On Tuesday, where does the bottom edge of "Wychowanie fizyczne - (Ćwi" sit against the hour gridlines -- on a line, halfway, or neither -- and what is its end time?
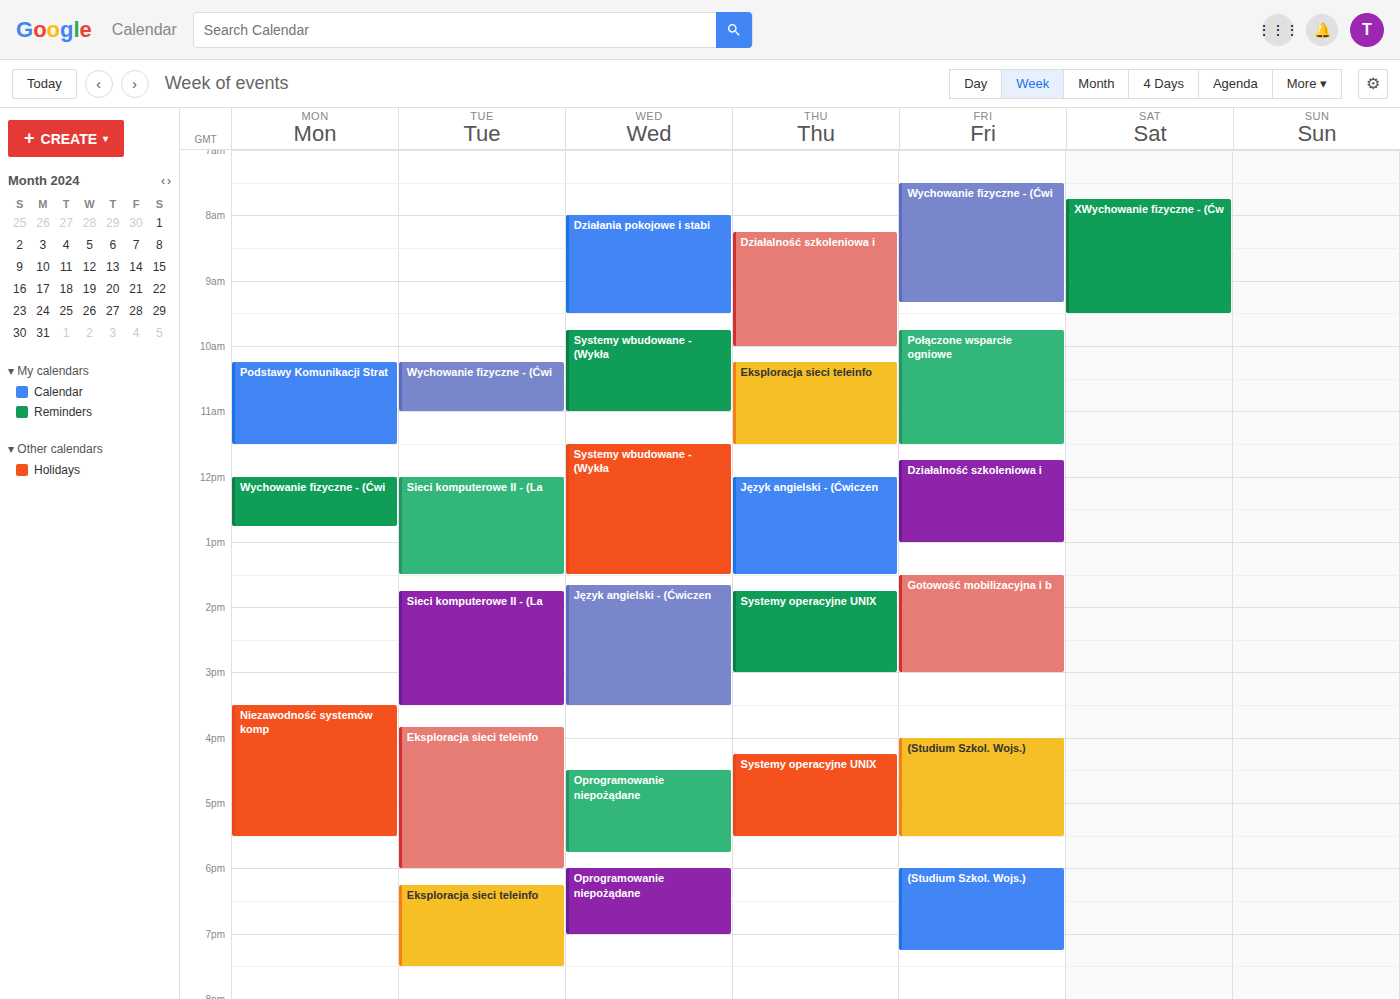
11:00 AM -- exactly on the 11 AM line.